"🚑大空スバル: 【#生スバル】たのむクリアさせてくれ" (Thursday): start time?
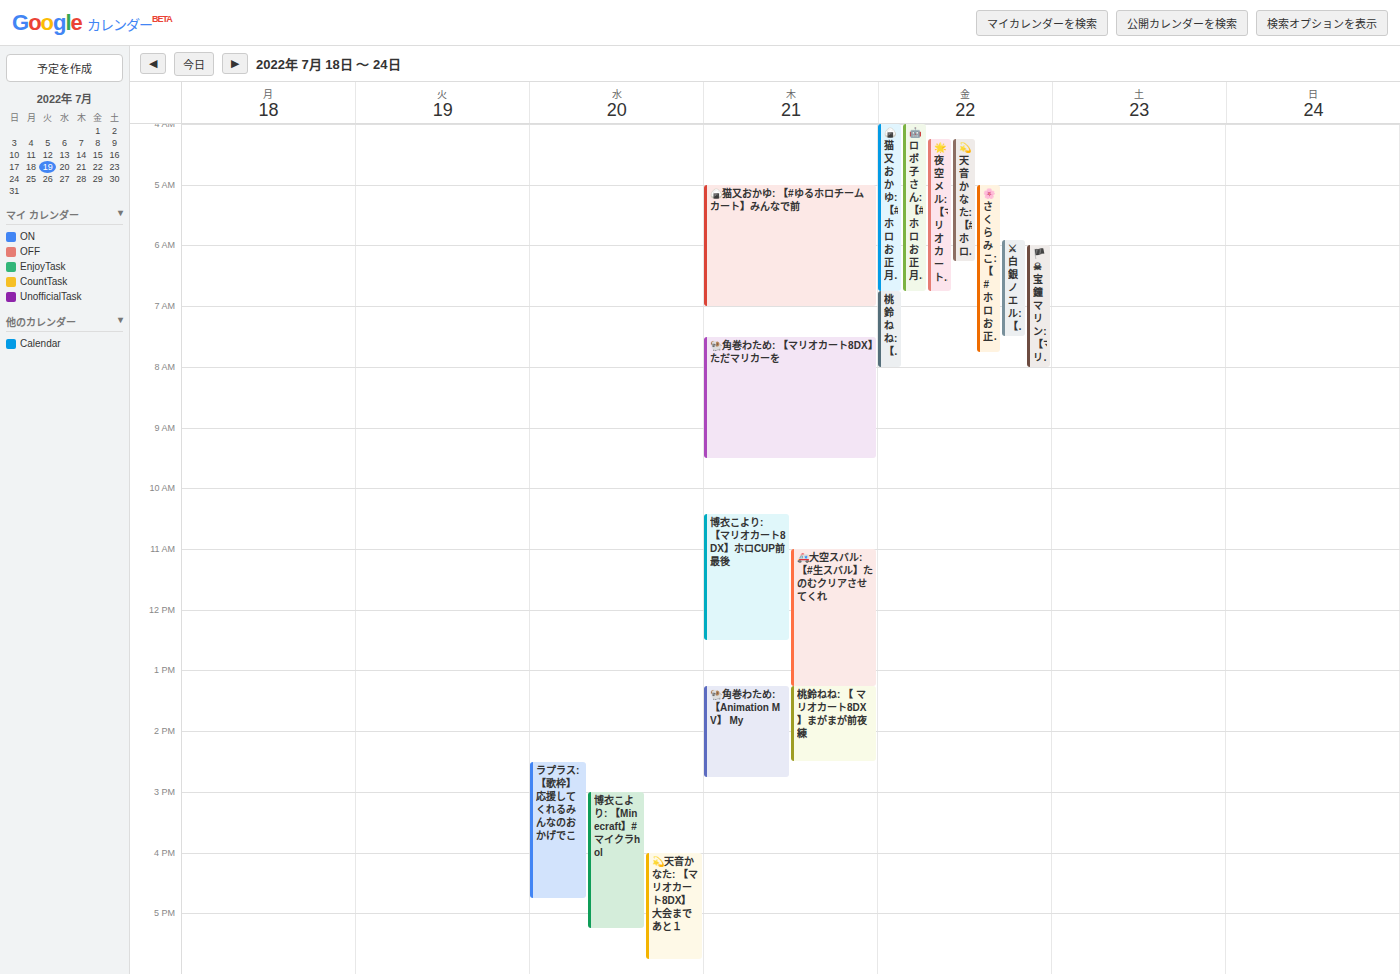
11:00 AM